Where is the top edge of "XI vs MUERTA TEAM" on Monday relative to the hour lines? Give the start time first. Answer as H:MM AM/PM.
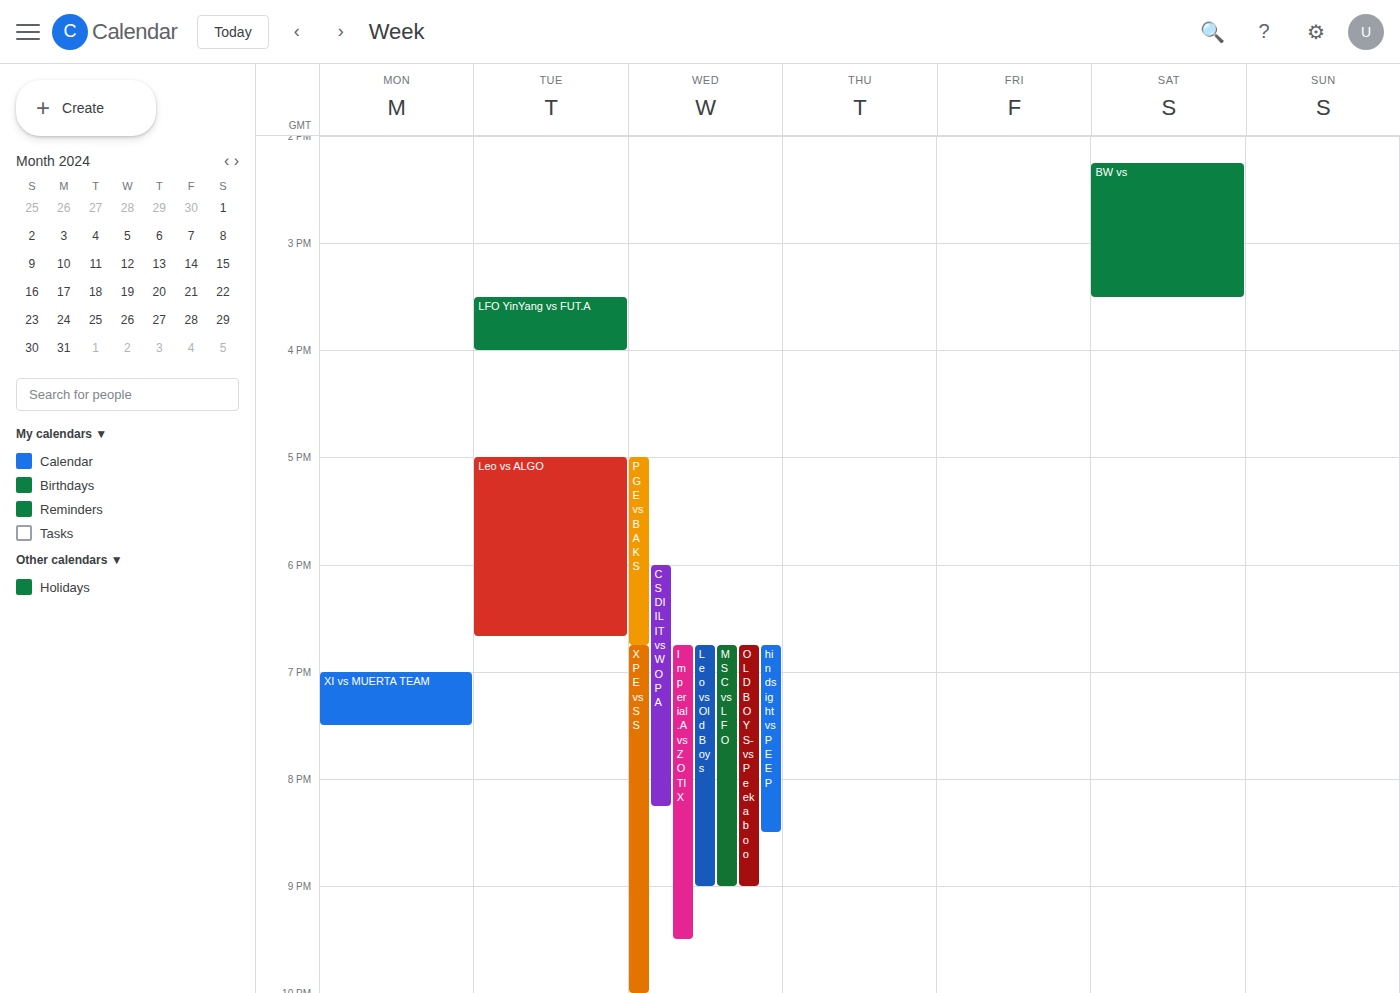
7:00 PM -- exactly on the 7 PM line.